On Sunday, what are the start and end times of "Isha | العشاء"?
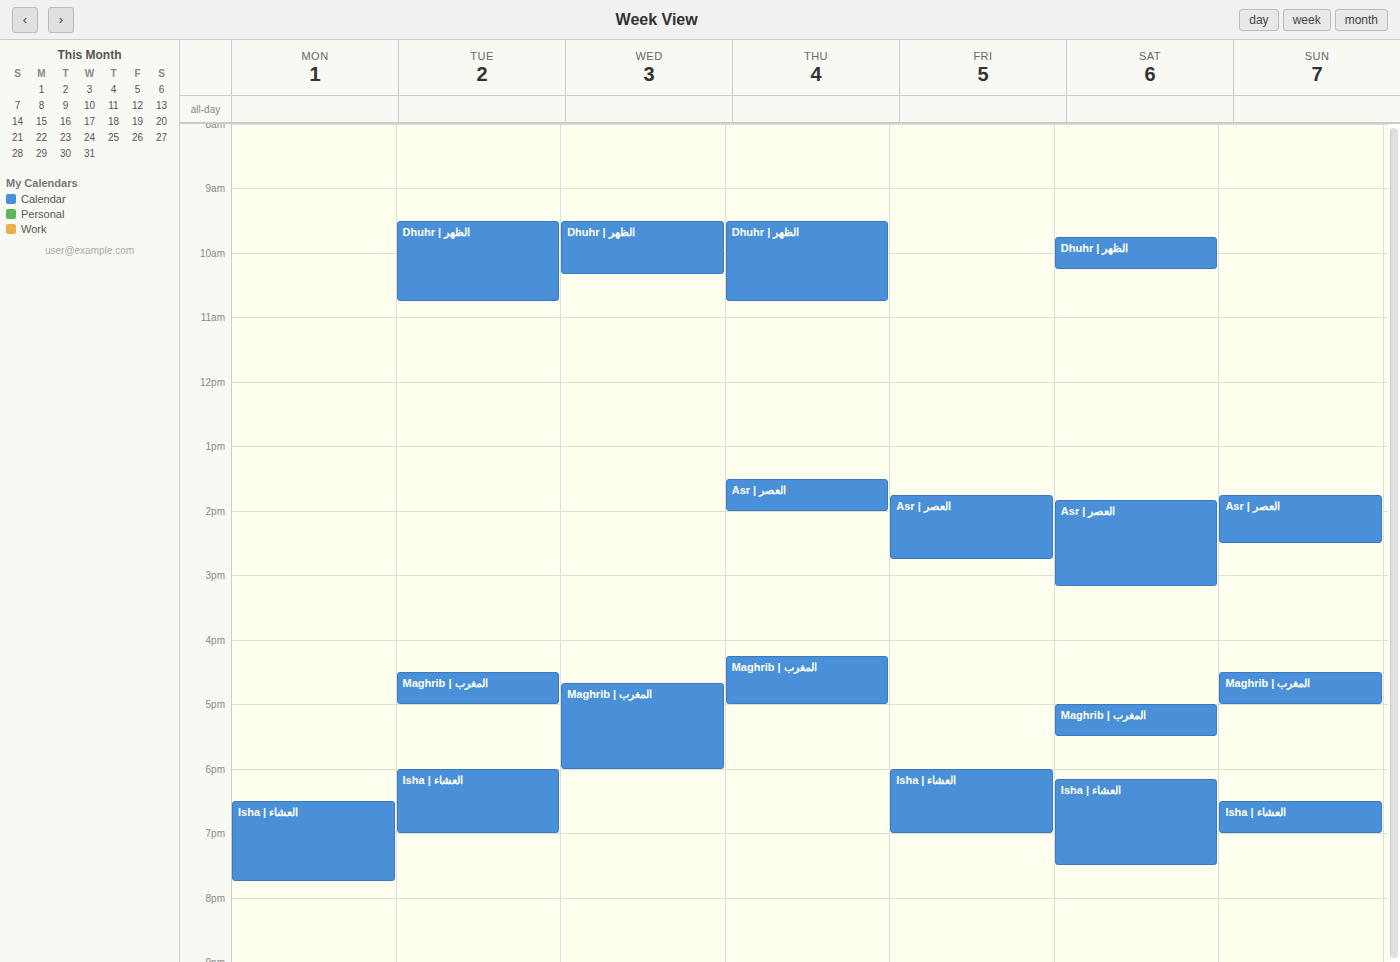
6:30 PM to 7:00 PM